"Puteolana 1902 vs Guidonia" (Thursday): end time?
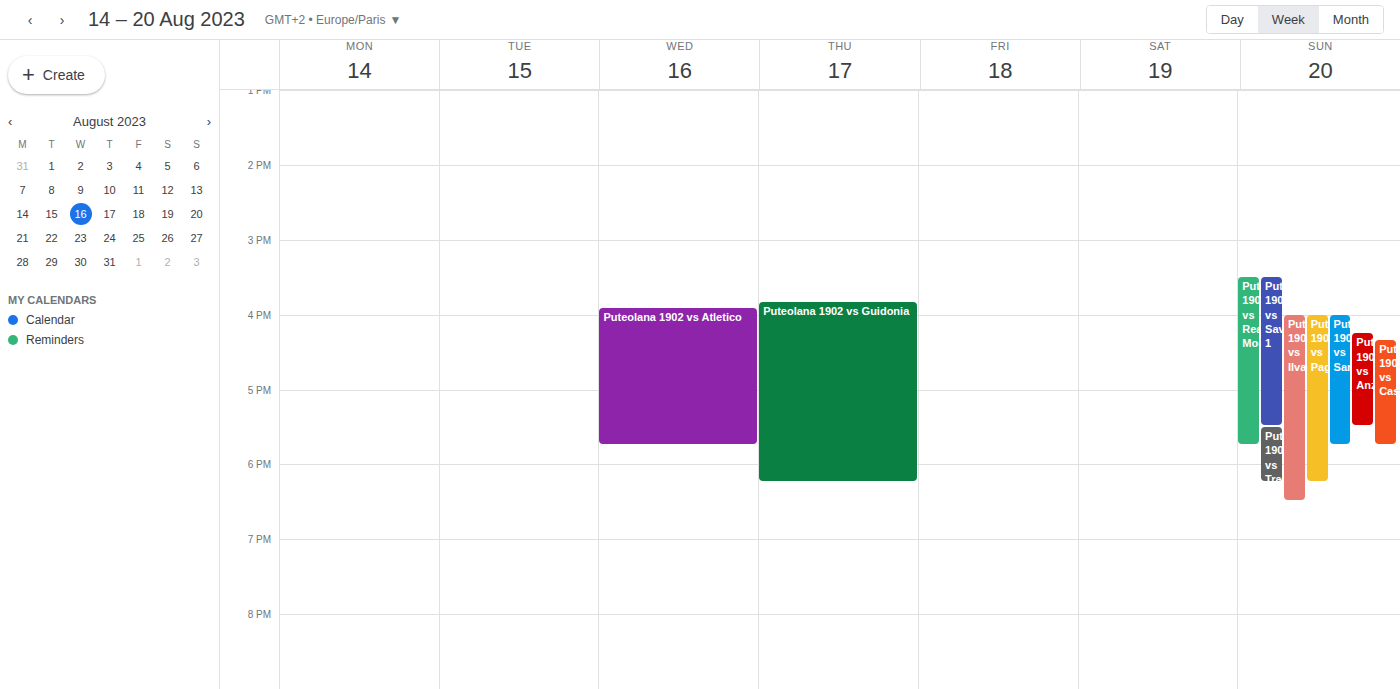
6:15 PM